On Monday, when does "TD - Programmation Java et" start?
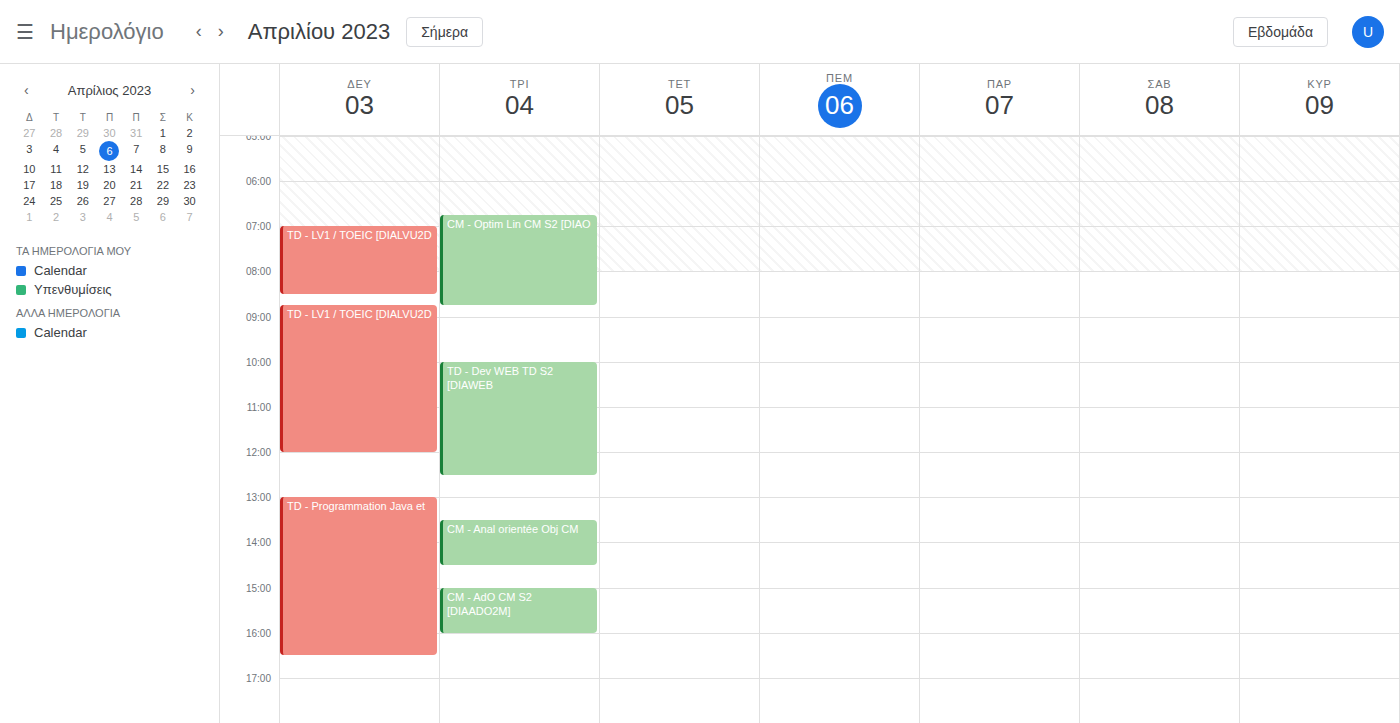
1:00 PM